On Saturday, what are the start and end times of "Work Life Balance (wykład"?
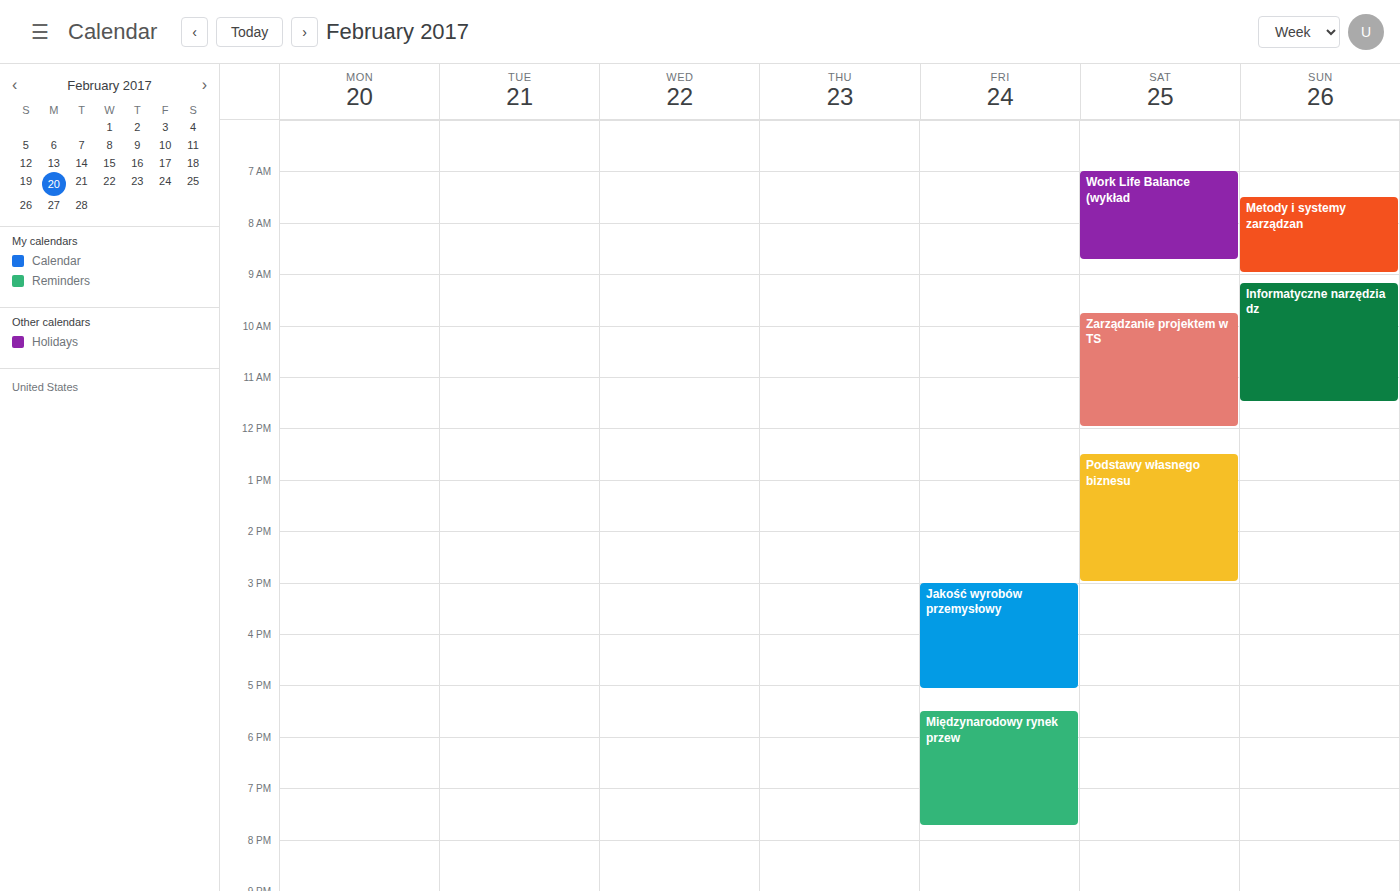
7:00 AM to 8:45 AM